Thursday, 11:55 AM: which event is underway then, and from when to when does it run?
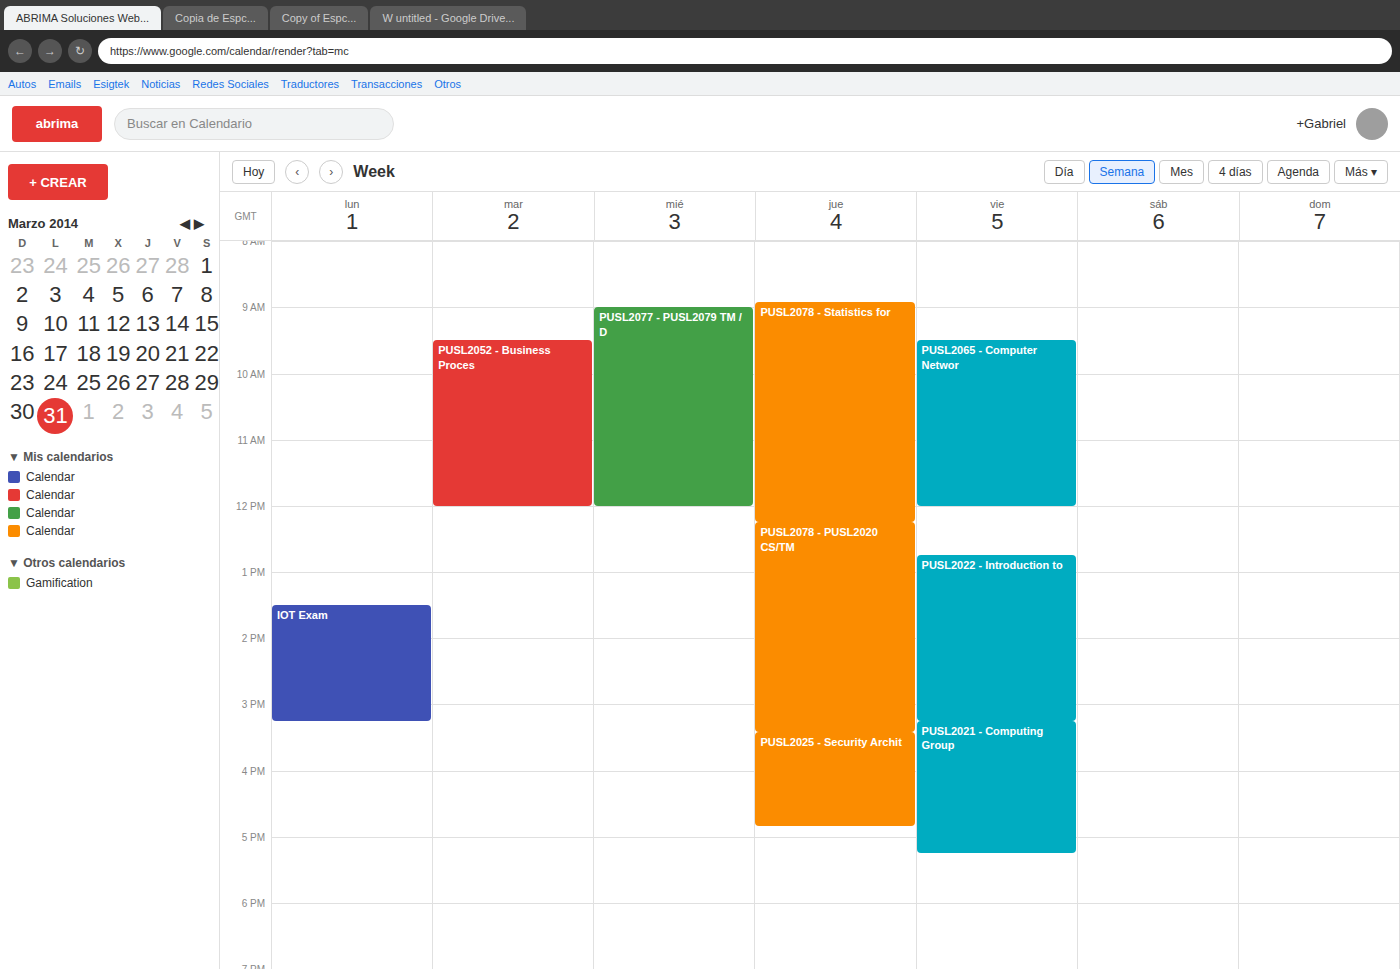
"PUSL2078 - Statistics for", 8:55 AM to 12:15 PM